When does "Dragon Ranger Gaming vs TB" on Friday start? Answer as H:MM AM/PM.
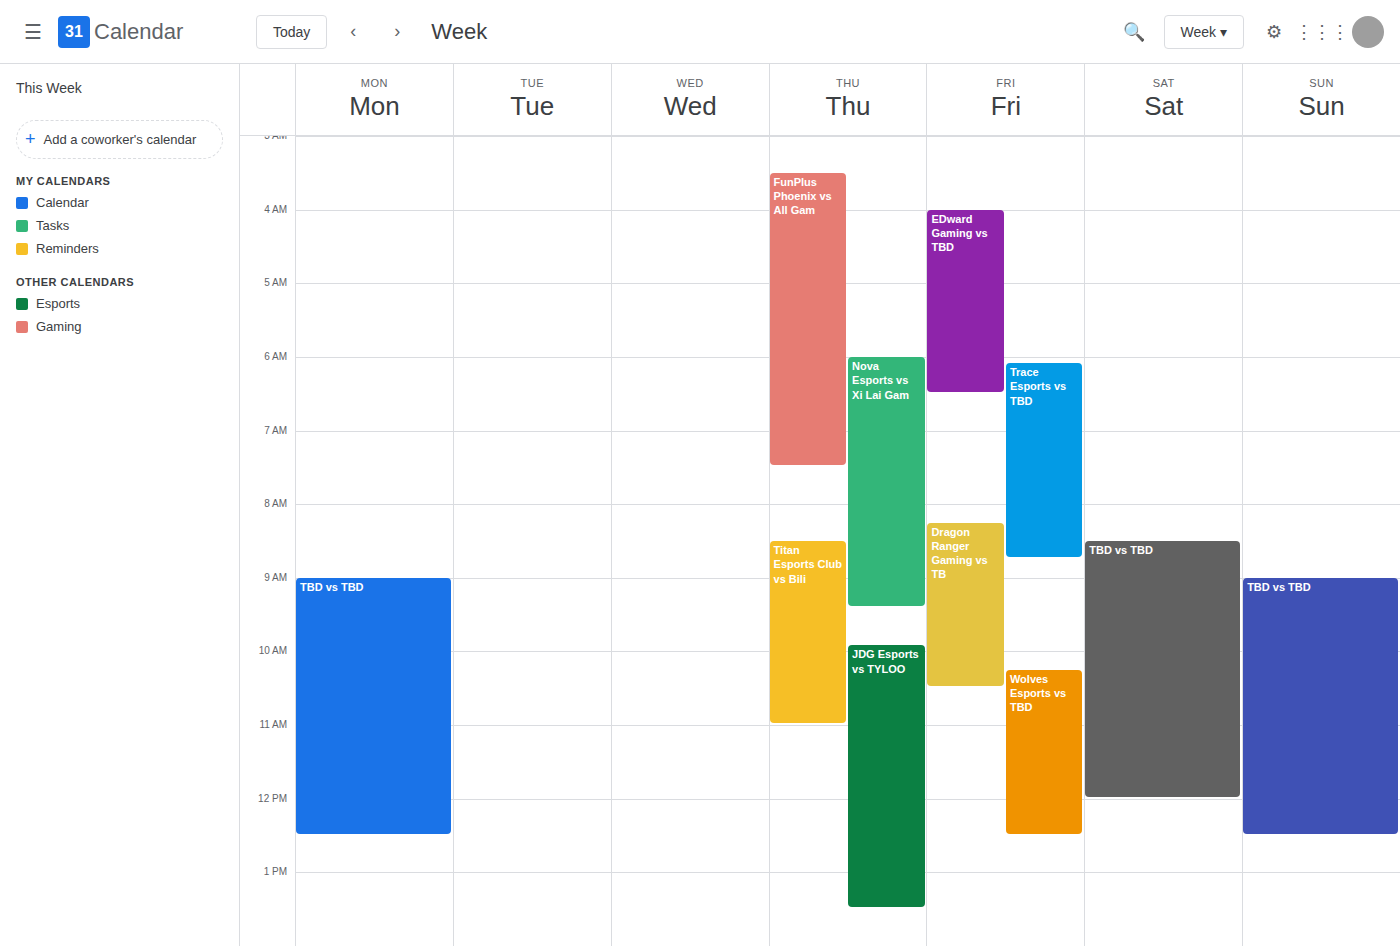
8:15 AM